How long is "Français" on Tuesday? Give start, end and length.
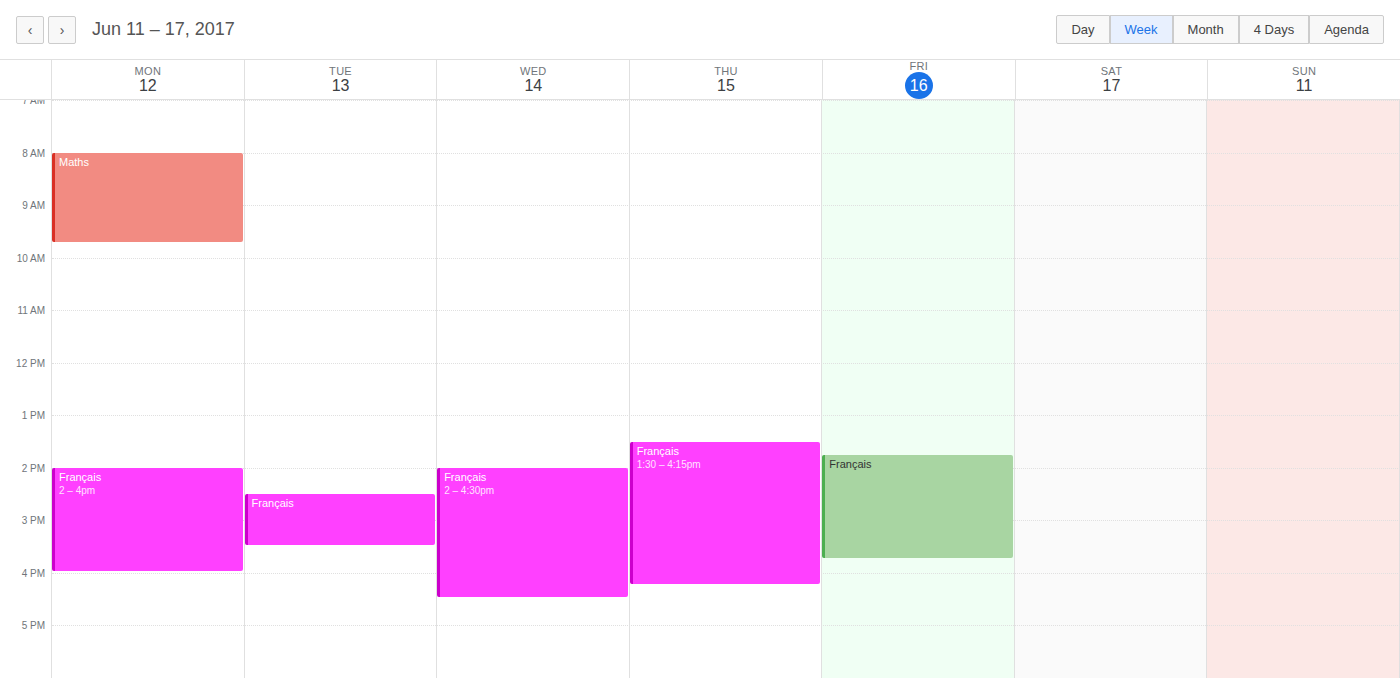
2:30 PM to 3:30 PM, 1 hour